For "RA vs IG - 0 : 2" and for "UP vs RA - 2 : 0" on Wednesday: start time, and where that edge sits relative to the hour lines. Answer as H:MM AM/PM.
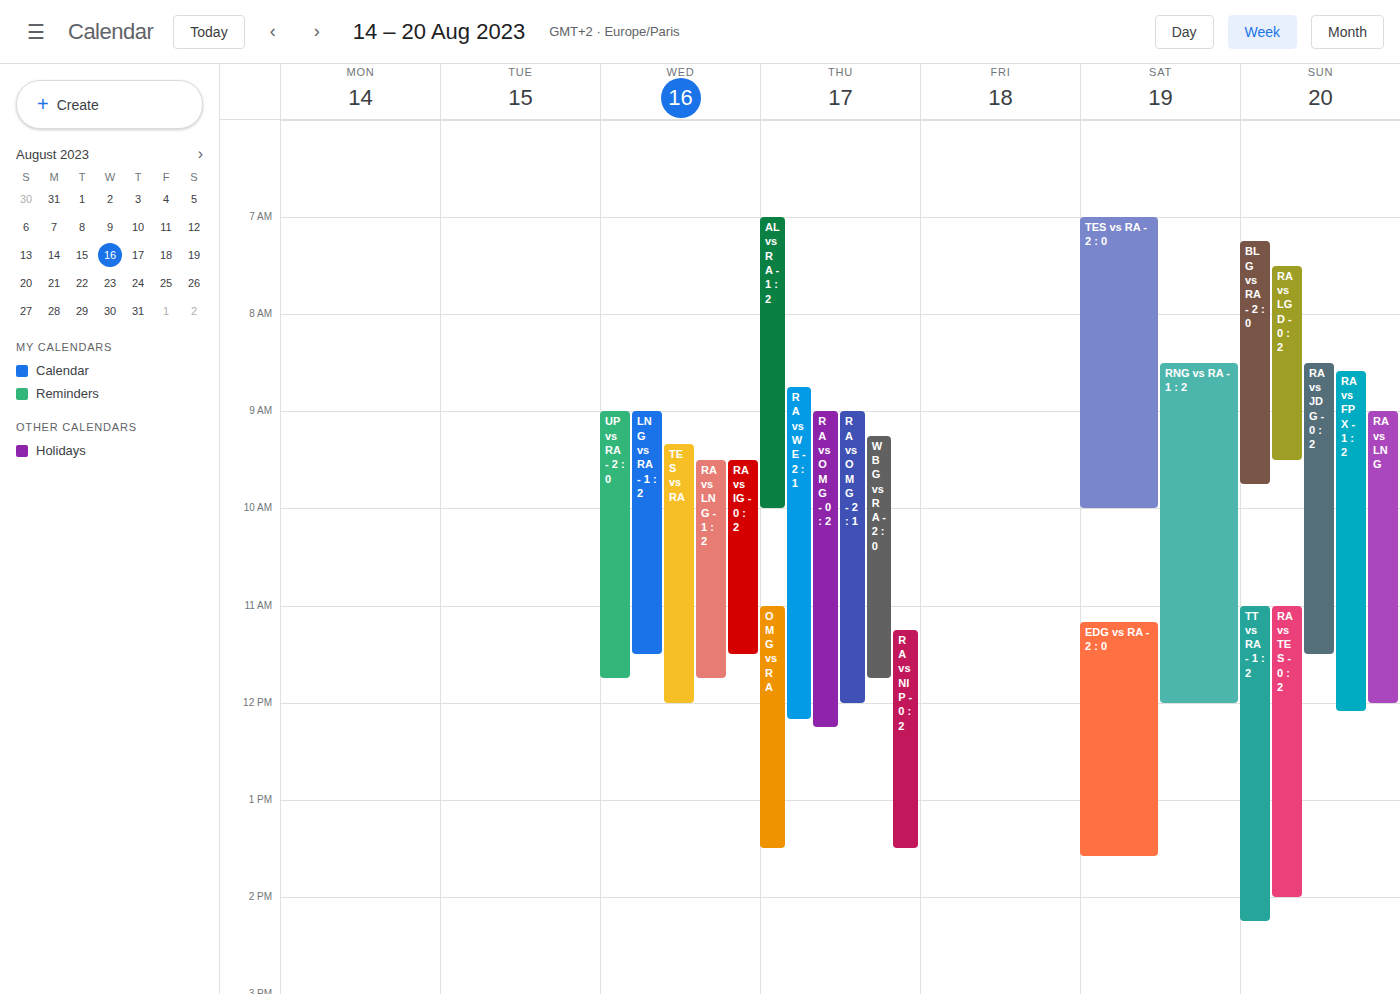
"RA vs IG - 0 : 2": 9:30 AM, halfway between the 9 AM and 10 AM lines. "UP vs RA - 2 : 0": 9:00 AM, exactly on the 9 AM line.